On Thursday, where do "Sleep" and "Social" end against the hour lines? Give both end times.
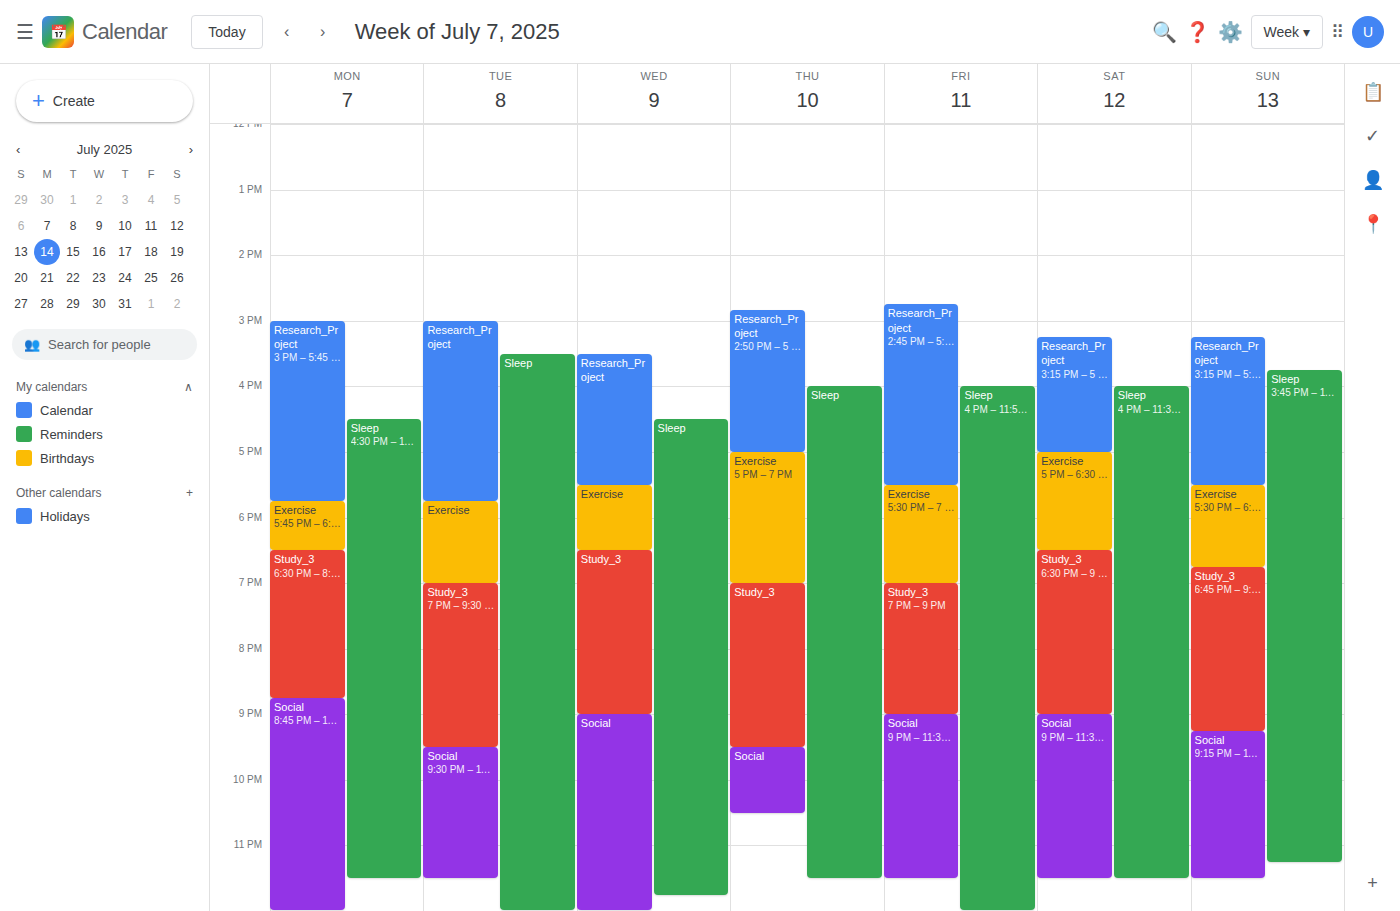
"Sleep": 11:30 PM, halfway between the 11 PM and 12 AM lines. "Social": 10:30 PM, halfway between the 10 PM and 11 PM lines.